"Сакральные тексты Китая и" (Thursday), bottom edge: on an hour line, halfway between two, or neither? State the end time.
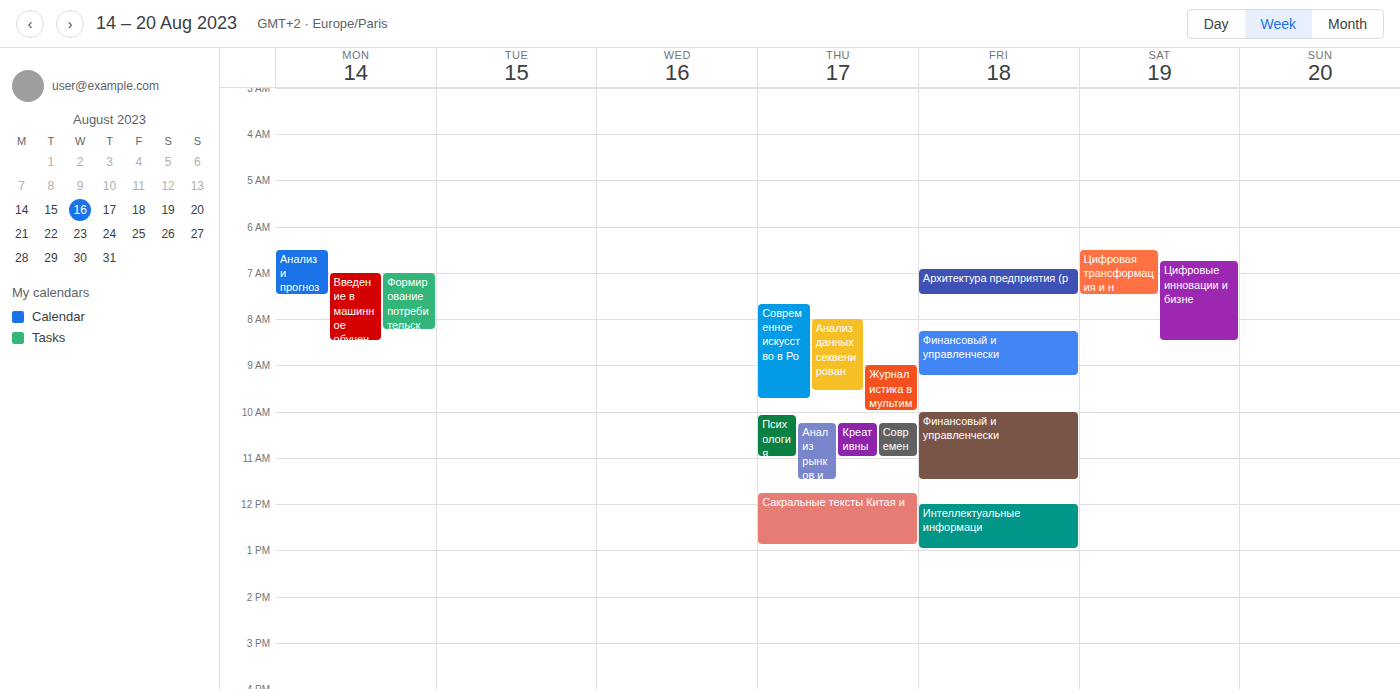
12:55 PM -- neither: 55 minutes below the 12 PM line and 5 minutes above the 1 PM line.